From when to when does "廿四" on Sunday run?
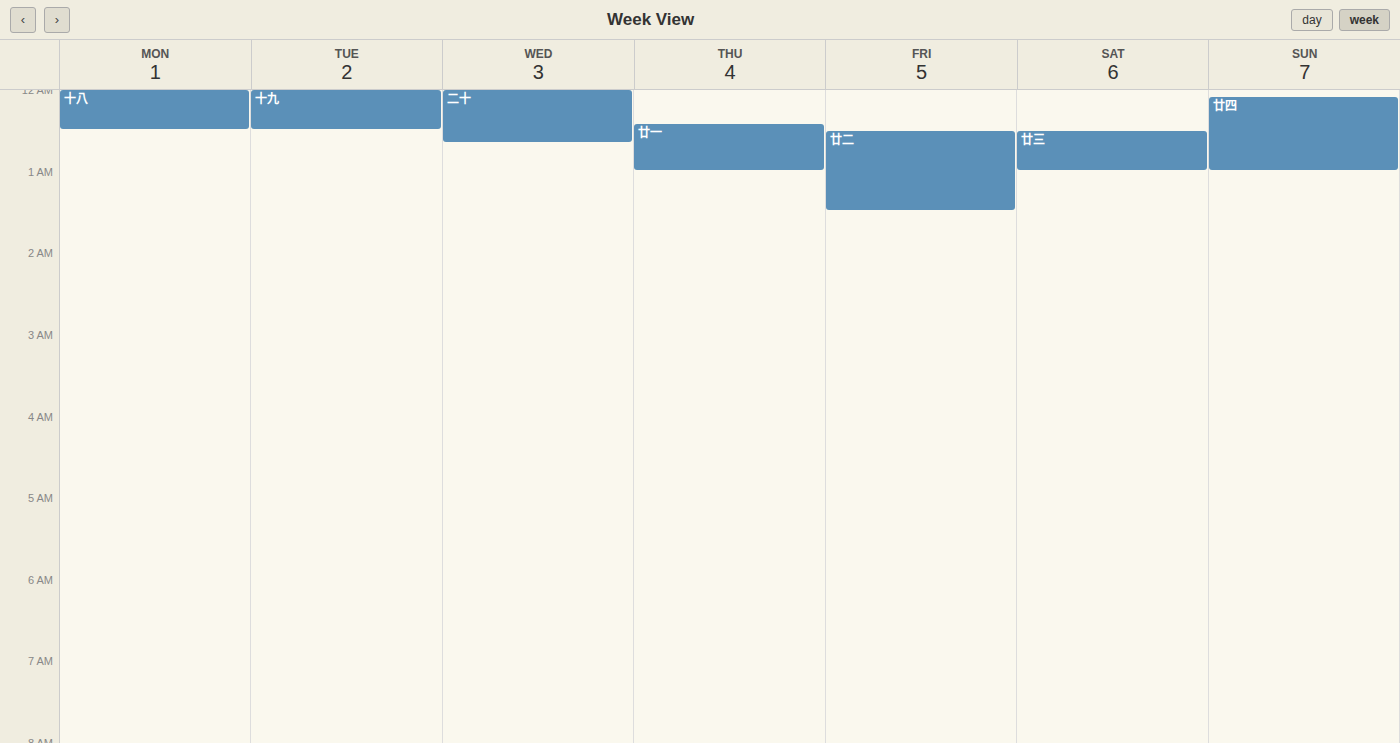
12:05 AM to 1:00 AM